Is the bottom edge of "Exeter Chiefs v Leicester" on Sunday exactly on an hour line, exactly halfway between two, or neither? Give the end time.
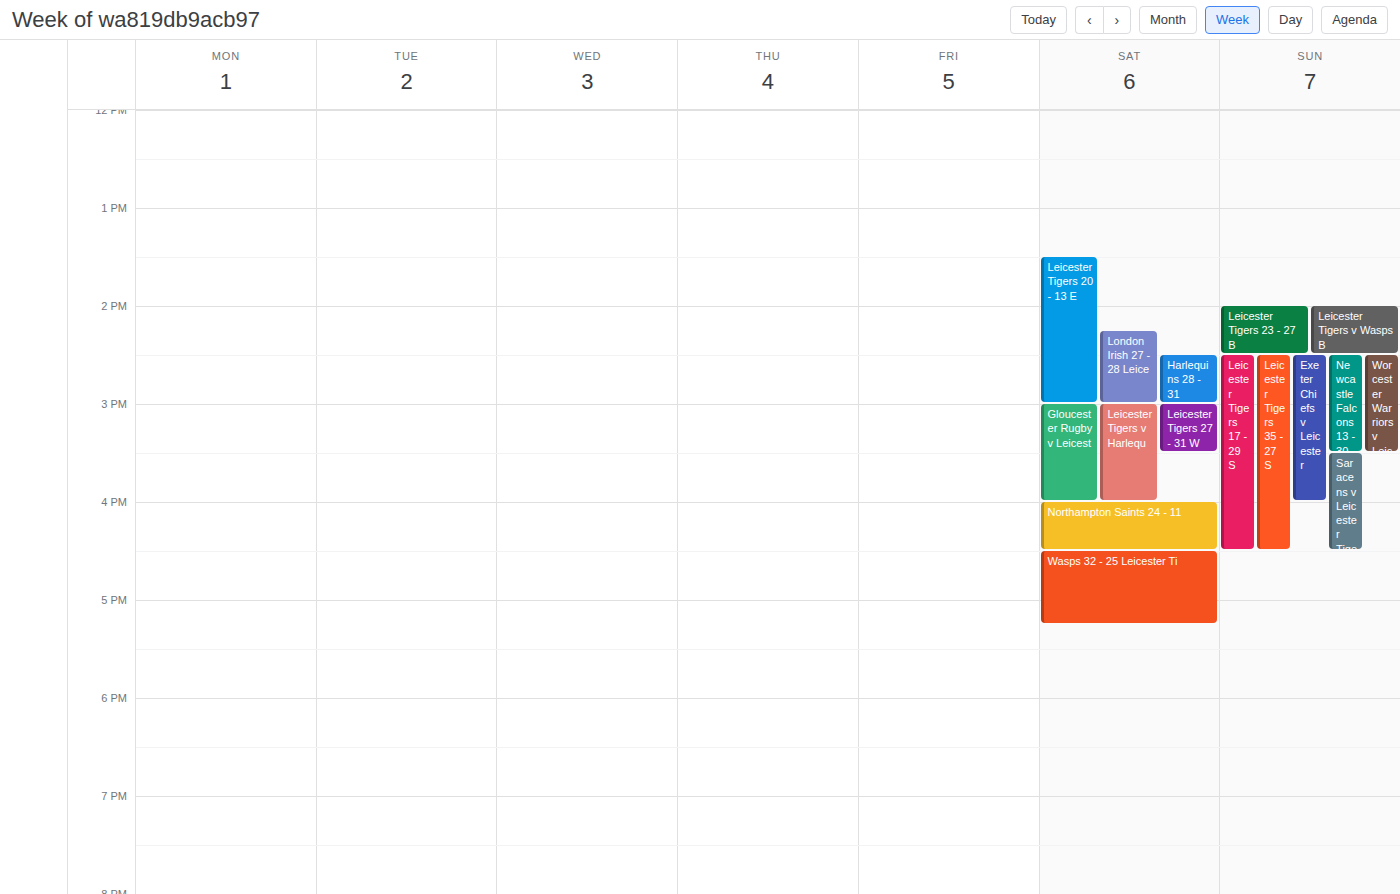
4:00 PM -- exactly on the 4 PM line.